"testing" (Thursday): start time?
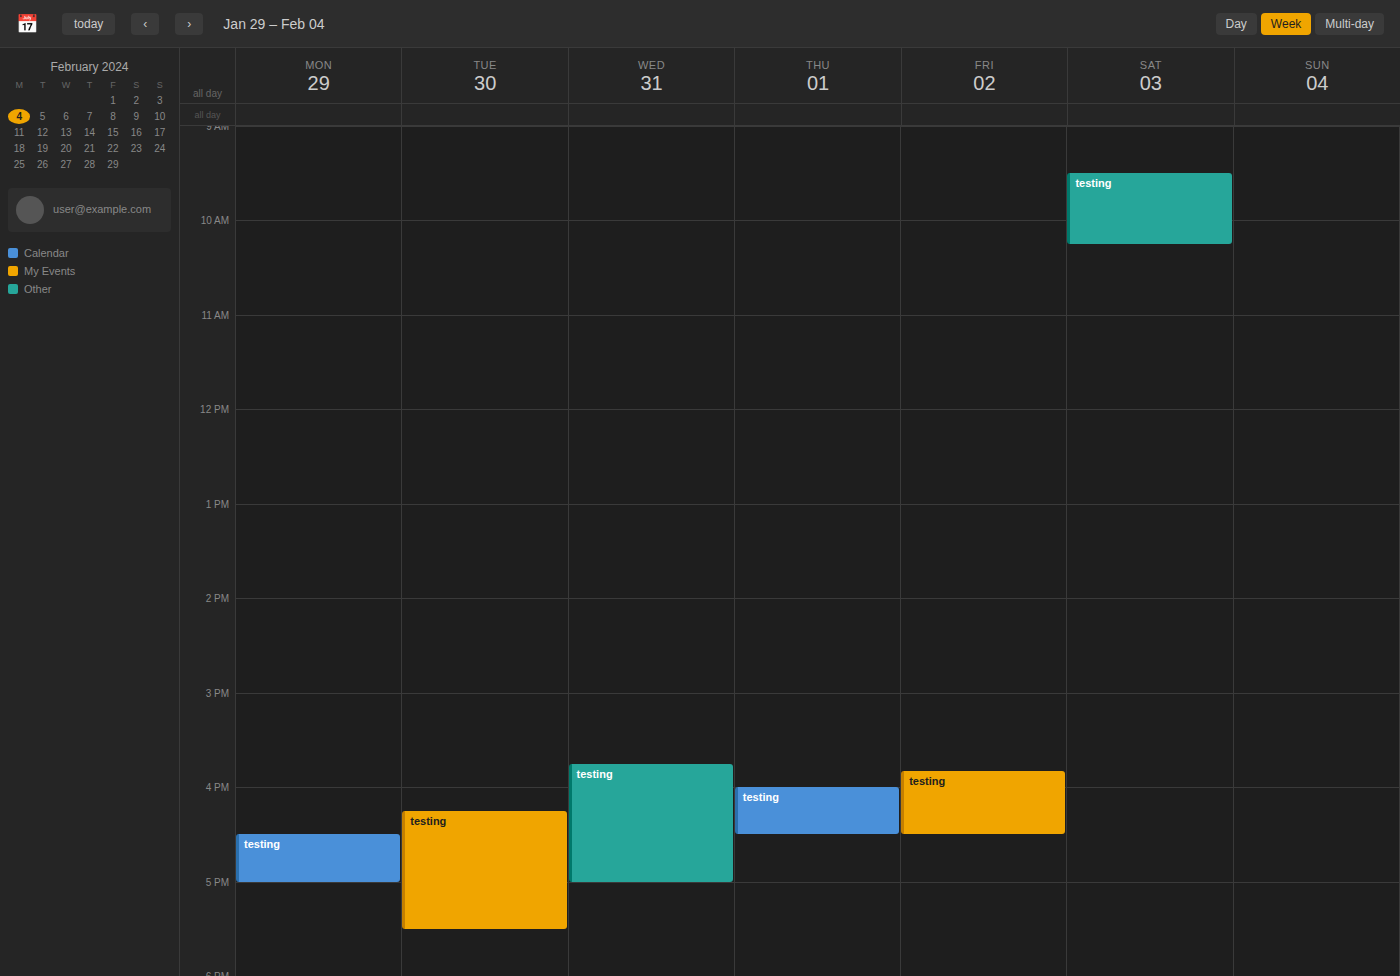
4:00 PM